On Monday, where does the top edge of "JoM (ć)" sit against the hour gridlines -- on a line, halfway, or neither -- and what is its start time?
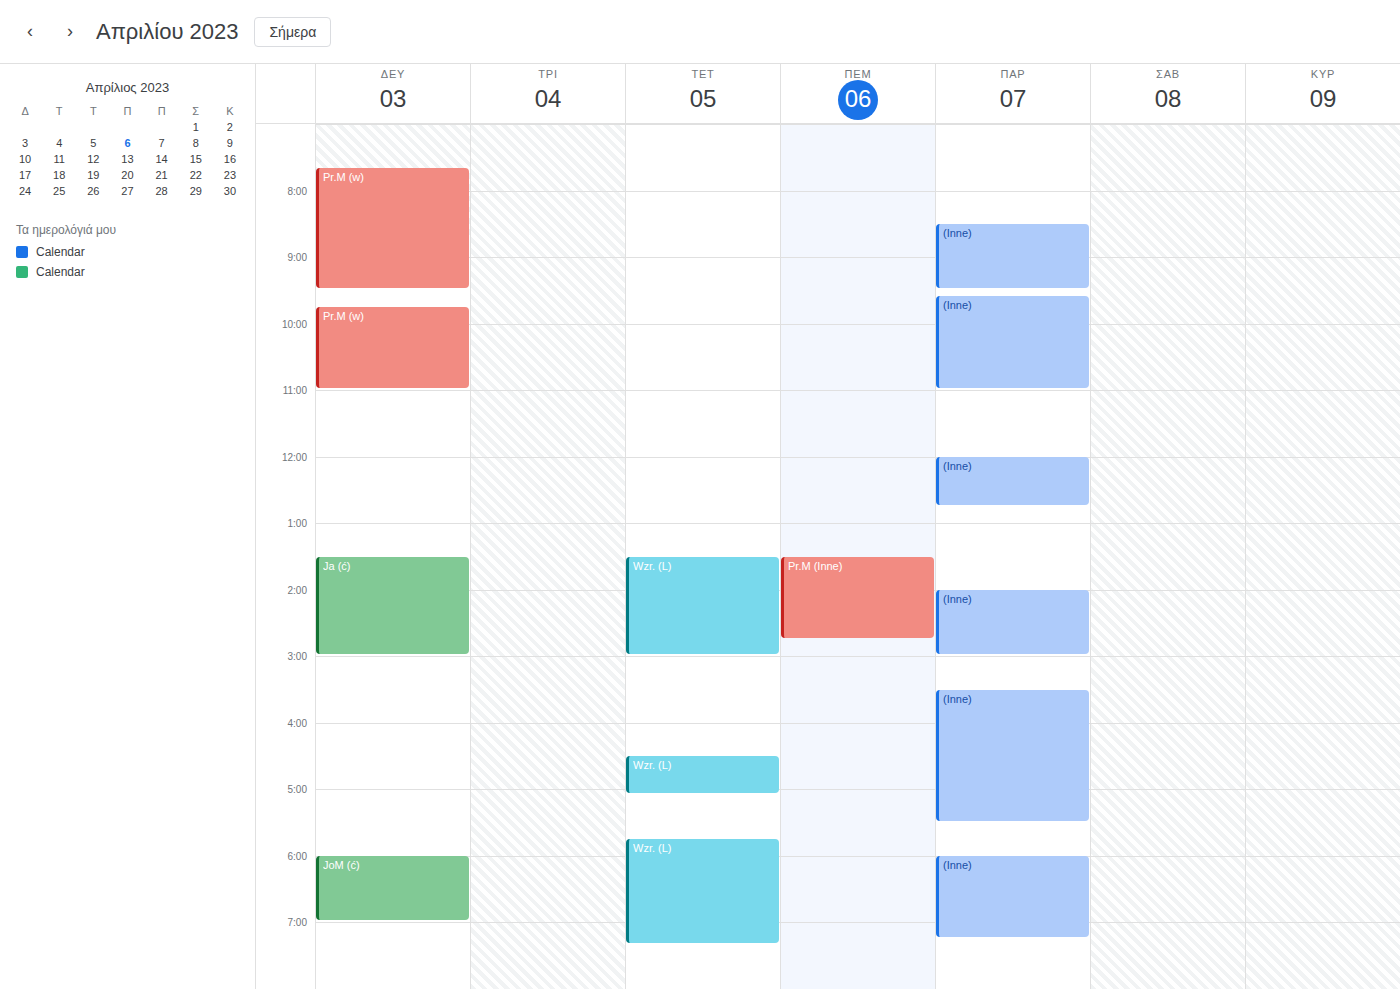
6:00 PM -- exactly on the 6 PM line.